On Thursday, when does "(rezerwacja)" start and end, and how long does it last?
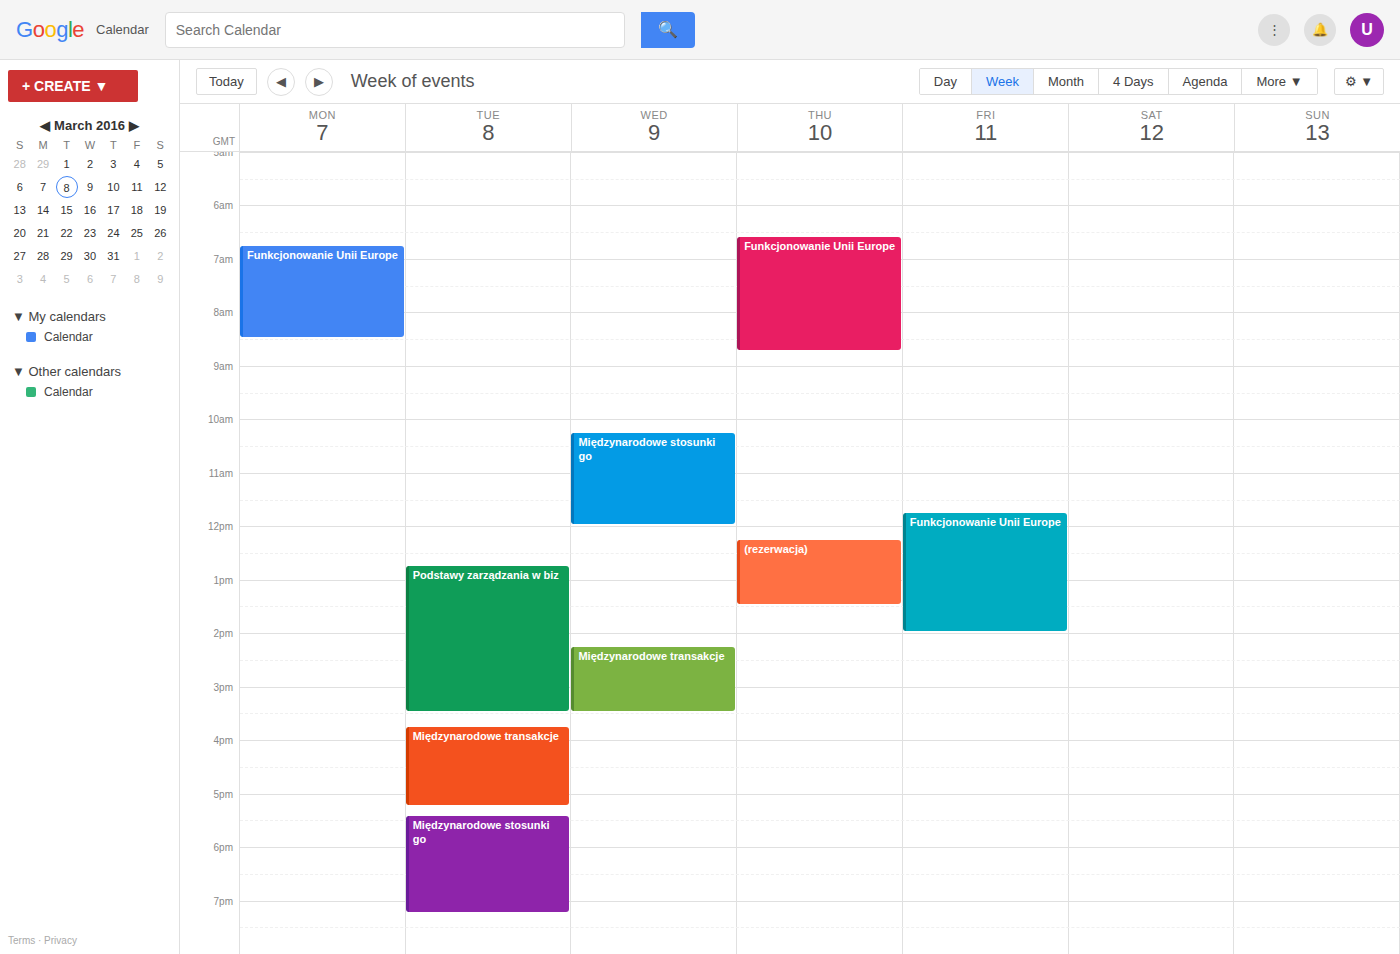
12:15 PM to 1:30 PM, 1 hour 15 minutes